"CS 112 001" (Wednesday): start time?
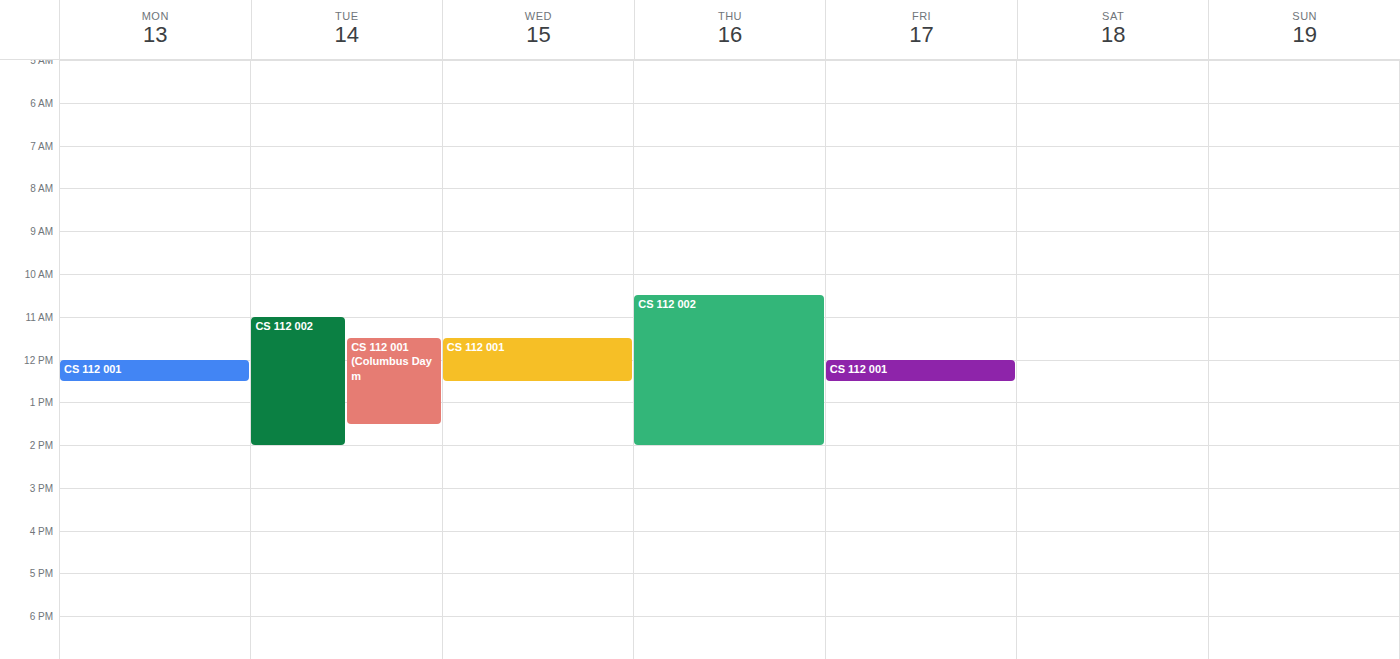
11:30